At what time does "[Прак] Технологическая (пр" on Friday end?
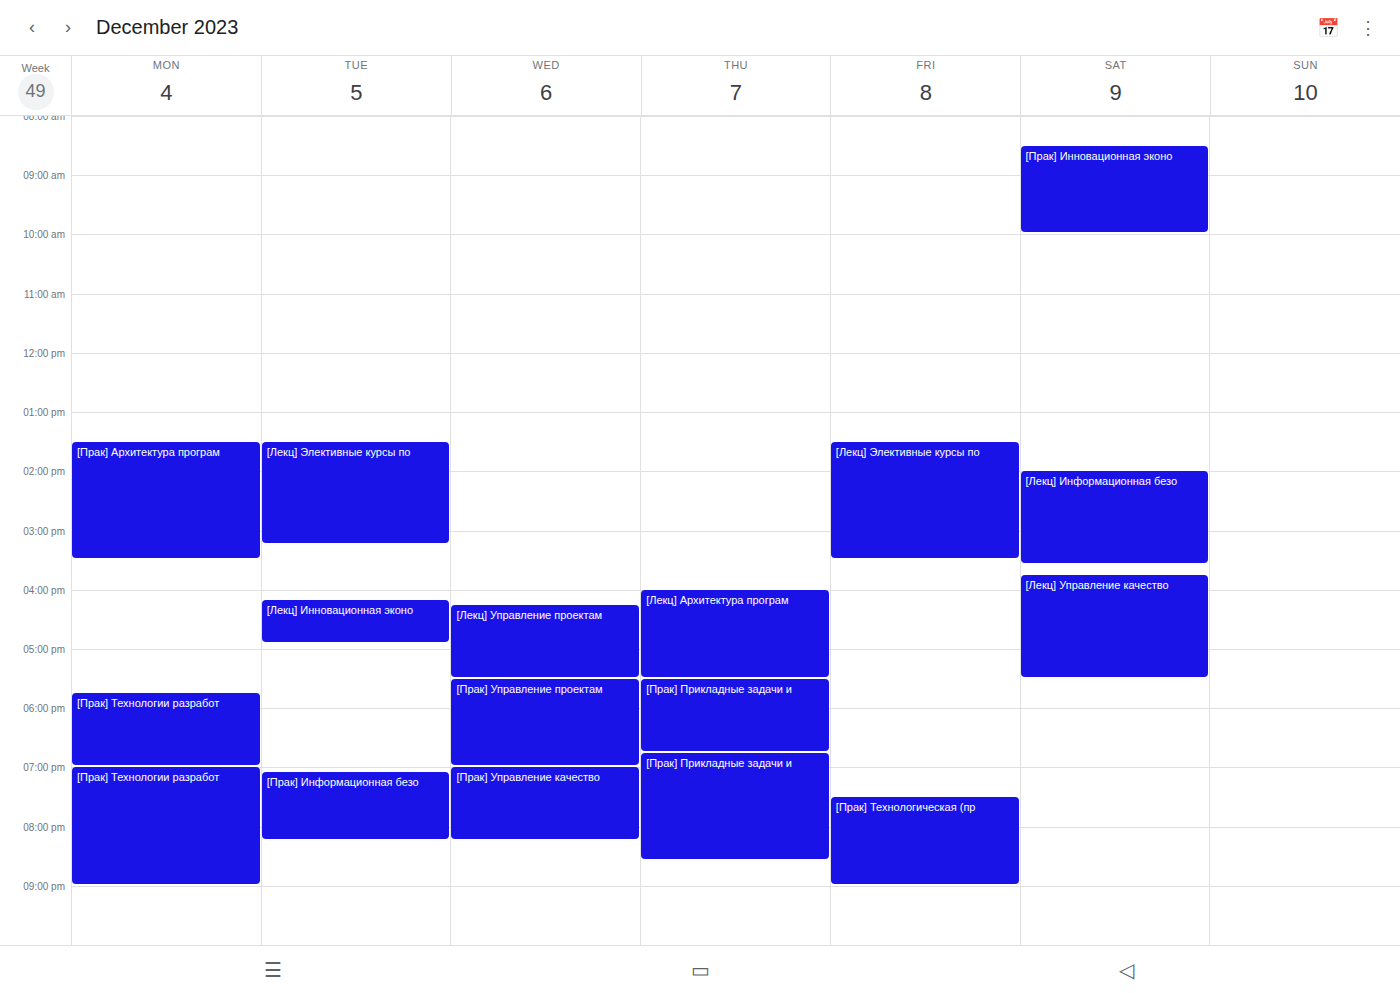
9:00 PM